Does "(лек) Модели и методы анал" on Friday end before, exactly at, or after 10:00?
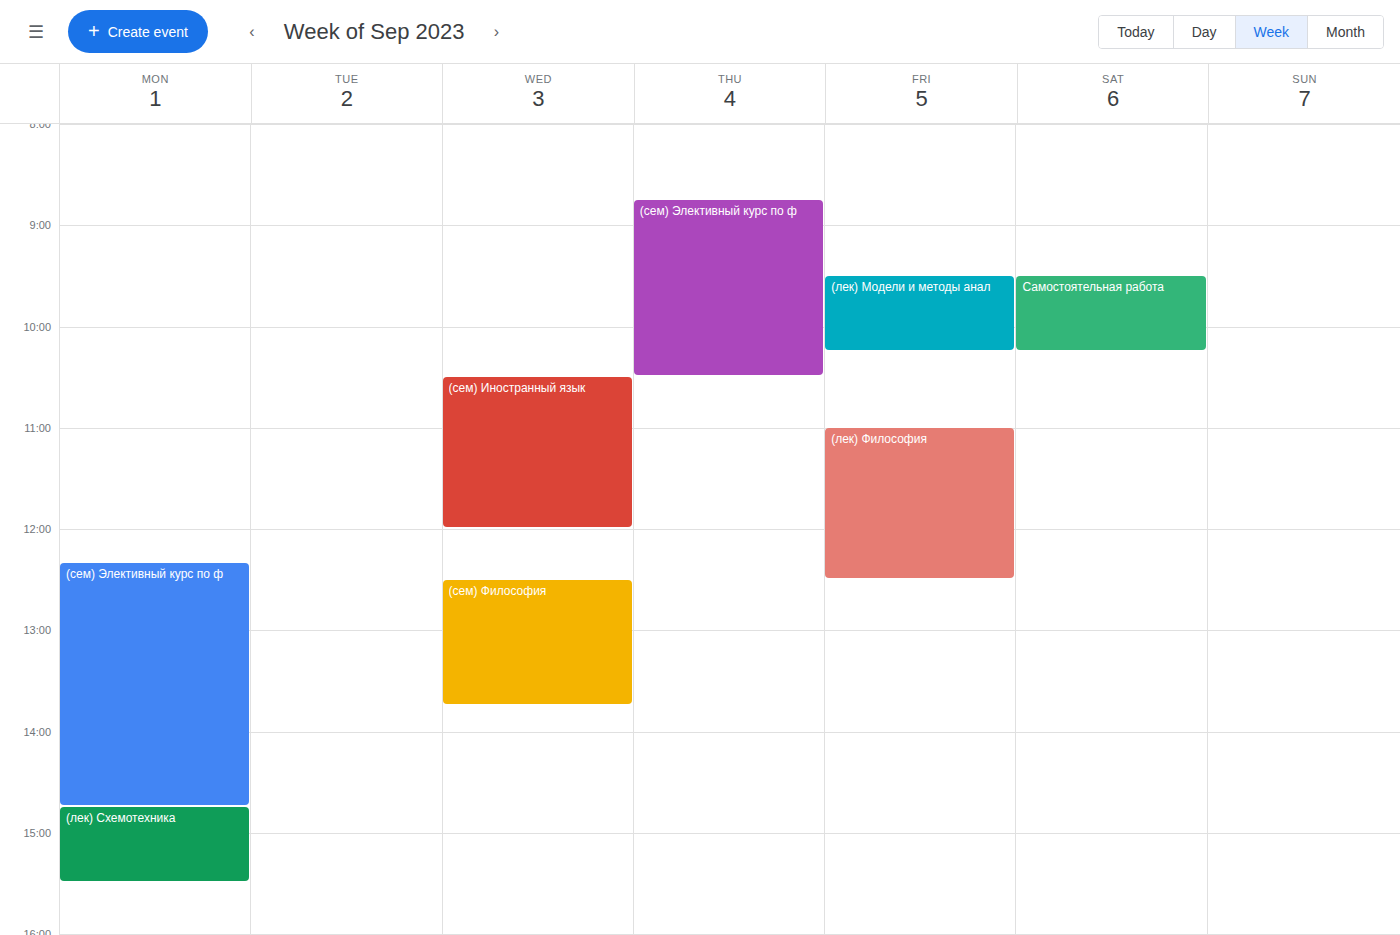
10:15 -- after 10:00, 15 minutes below the 10:00 line.